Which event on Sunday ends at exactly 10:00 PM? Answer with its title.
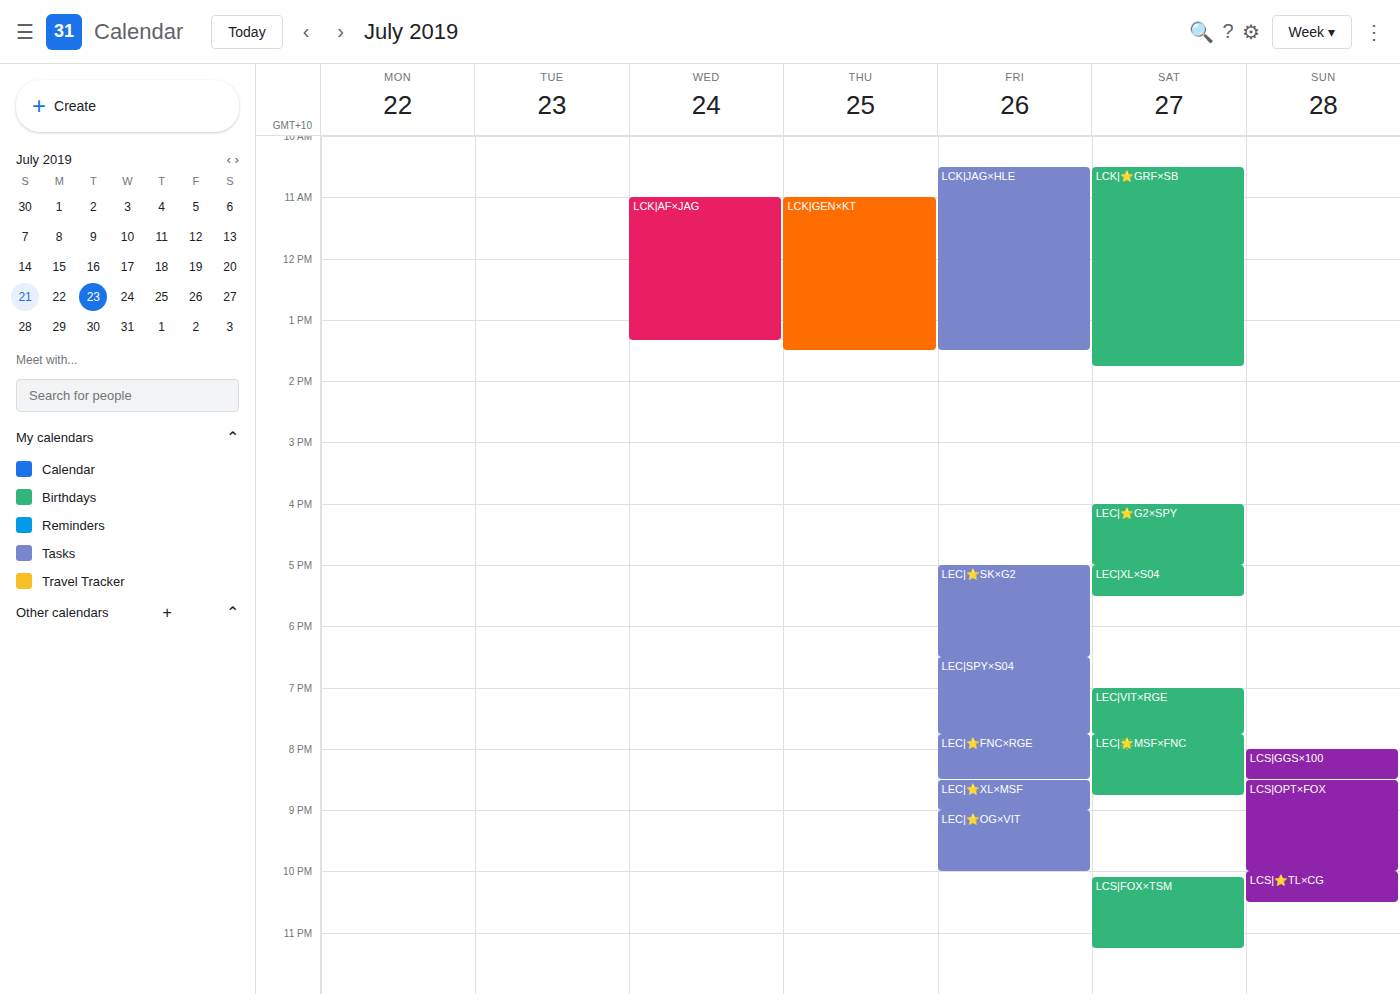
"LCS|OPT×FOX"